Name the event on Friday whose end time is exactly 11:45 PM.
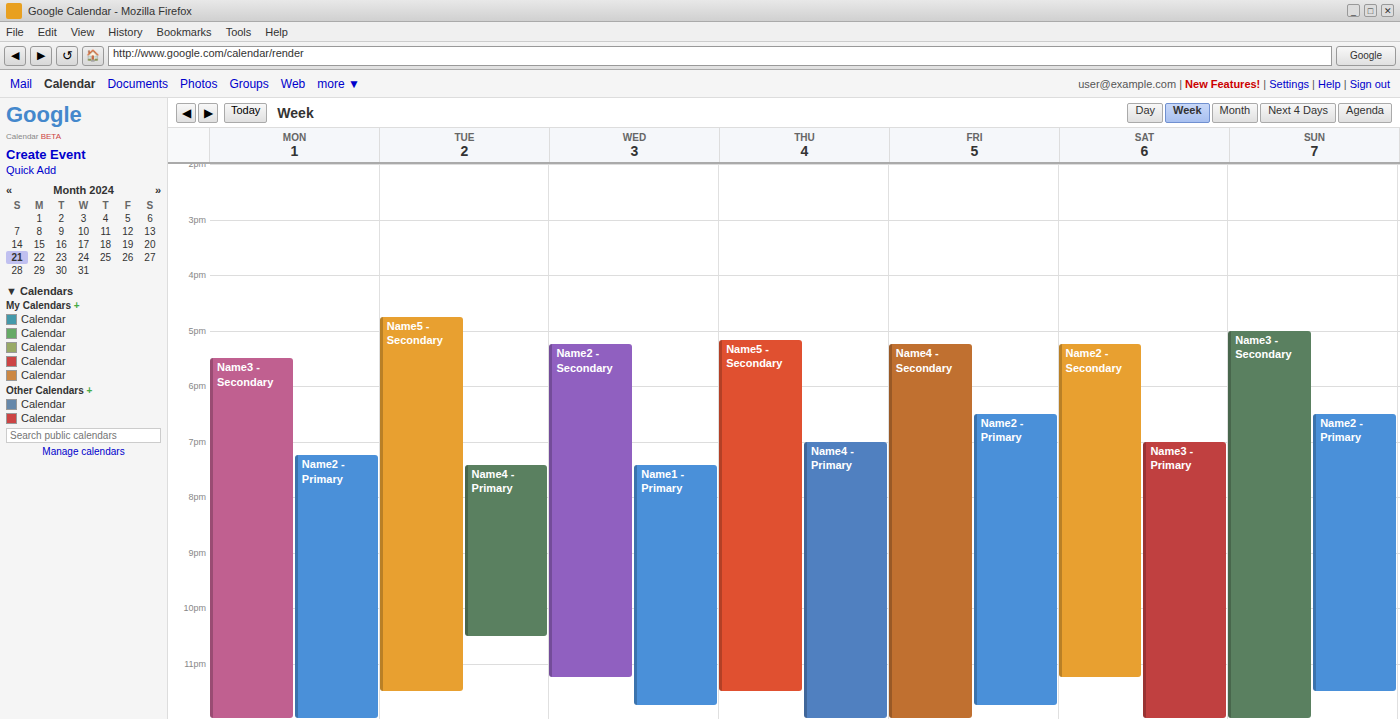
"Name2 - Primary"